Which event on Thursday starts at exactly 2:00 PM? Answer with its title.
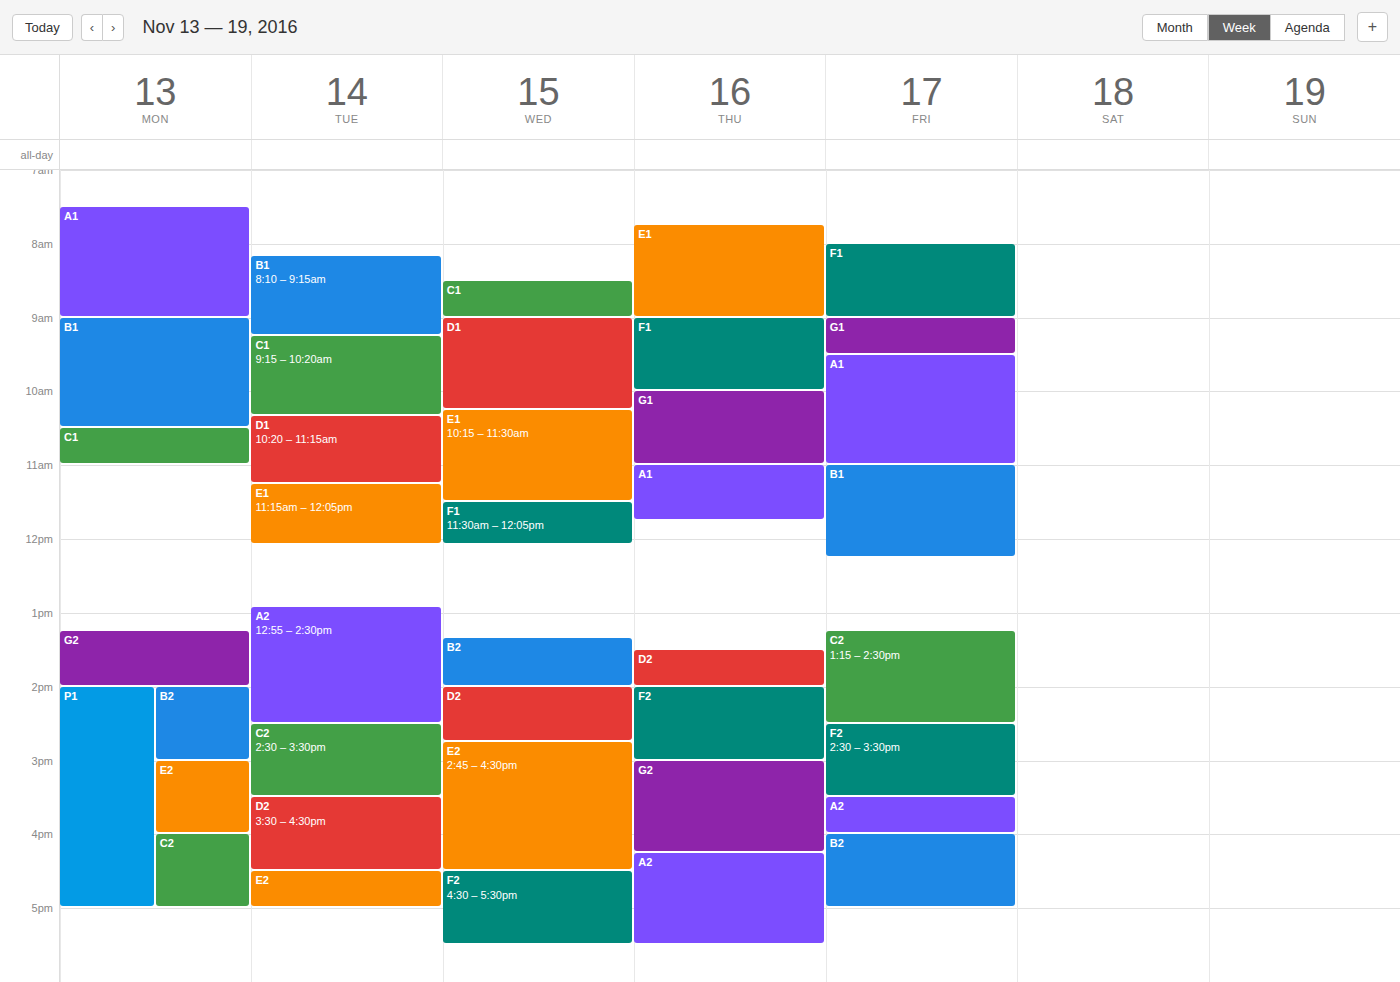
"F2"